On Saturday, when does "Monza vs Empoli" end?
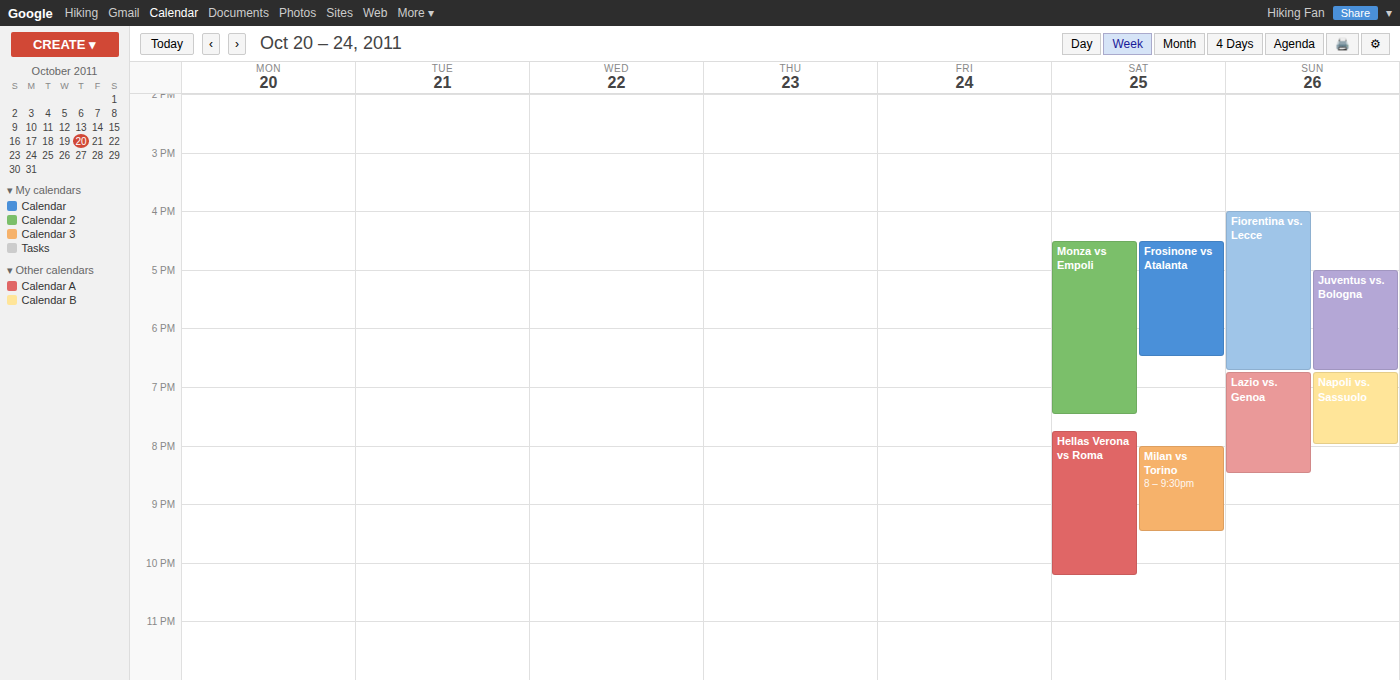
19:30